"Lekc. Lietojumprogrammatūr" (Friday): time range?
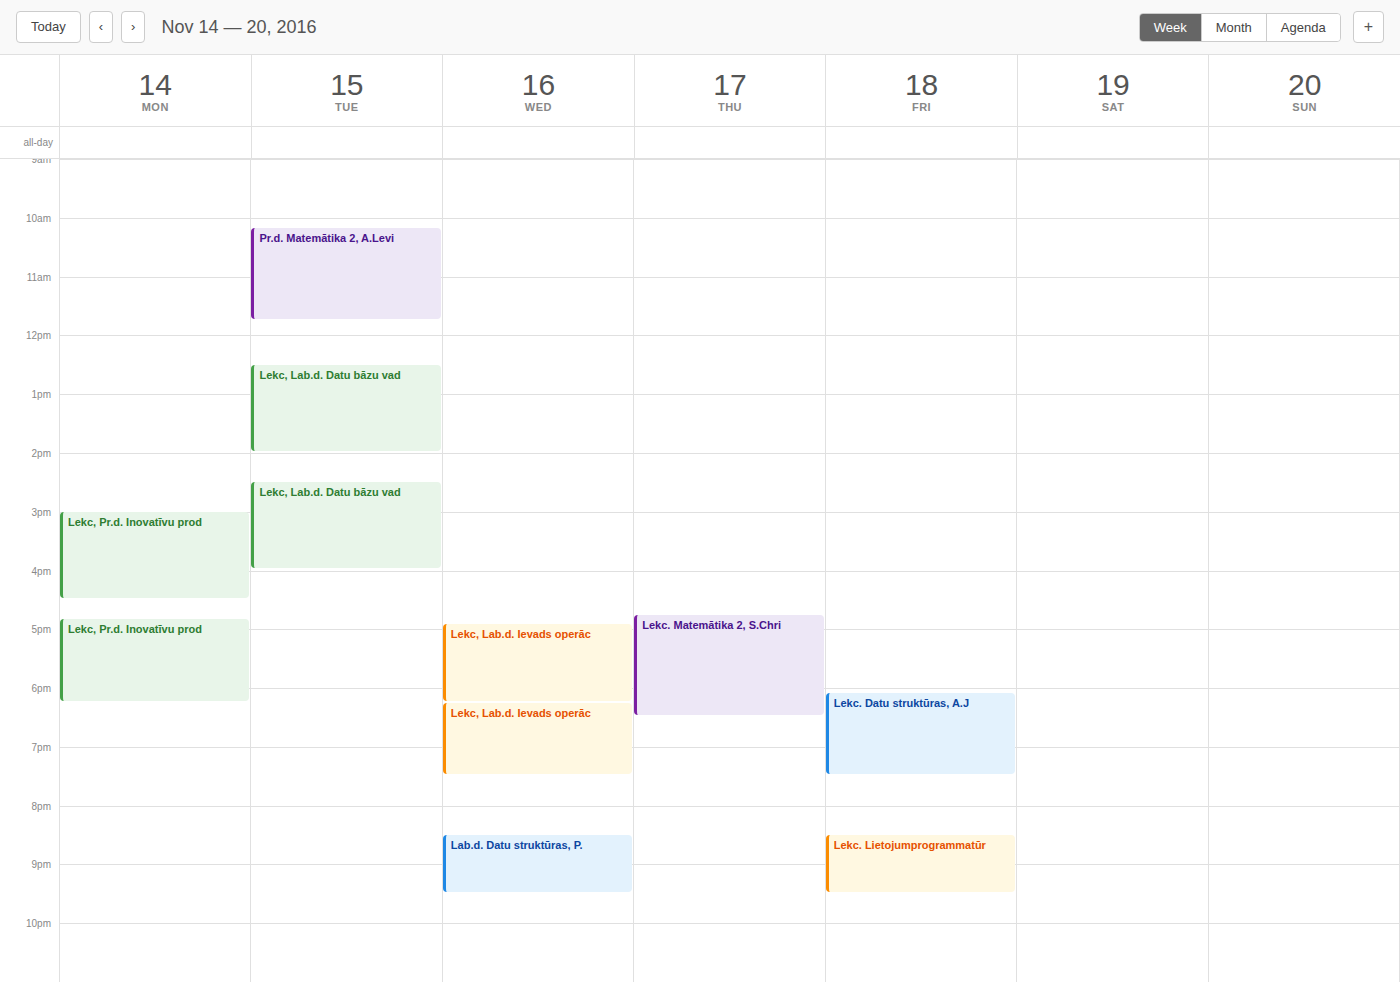
8:30 PM to 9:30 PM